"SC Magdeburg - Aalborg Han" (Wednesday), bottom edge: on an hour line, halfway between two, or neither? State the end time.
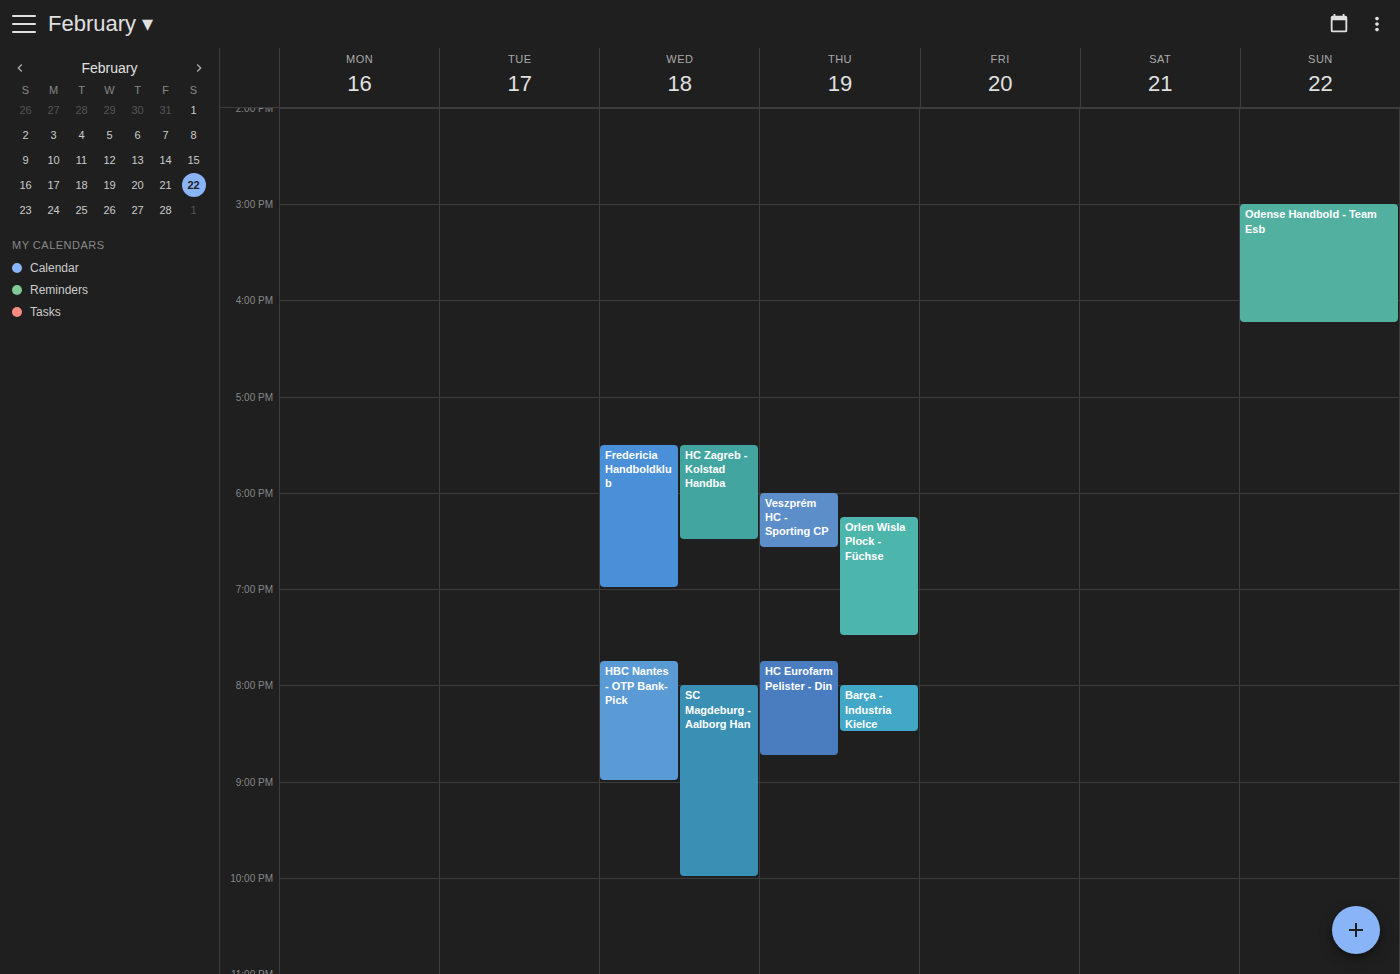
10:00 PM -- exactly on the 10 PM line.